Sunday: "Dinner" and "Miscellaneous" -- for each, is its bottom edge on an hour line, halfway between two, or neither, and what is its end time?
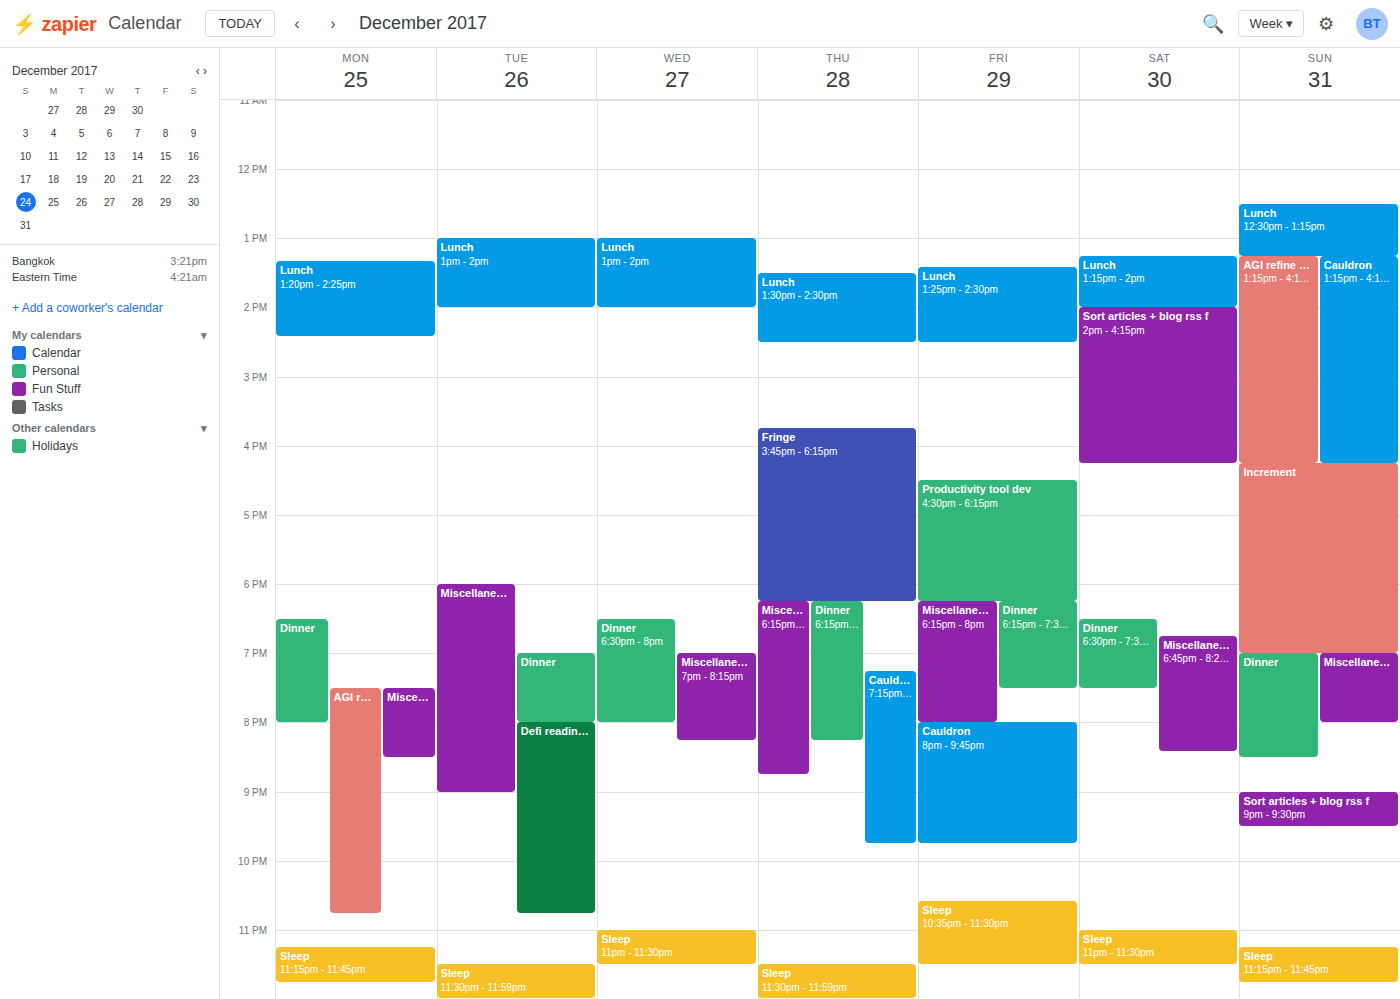
"Dinner": 8:30 PM, halfway between the 8 PM and 9 PM lines. "Miscellaneous": 8:00 PM, exactly on the 8 PM line.